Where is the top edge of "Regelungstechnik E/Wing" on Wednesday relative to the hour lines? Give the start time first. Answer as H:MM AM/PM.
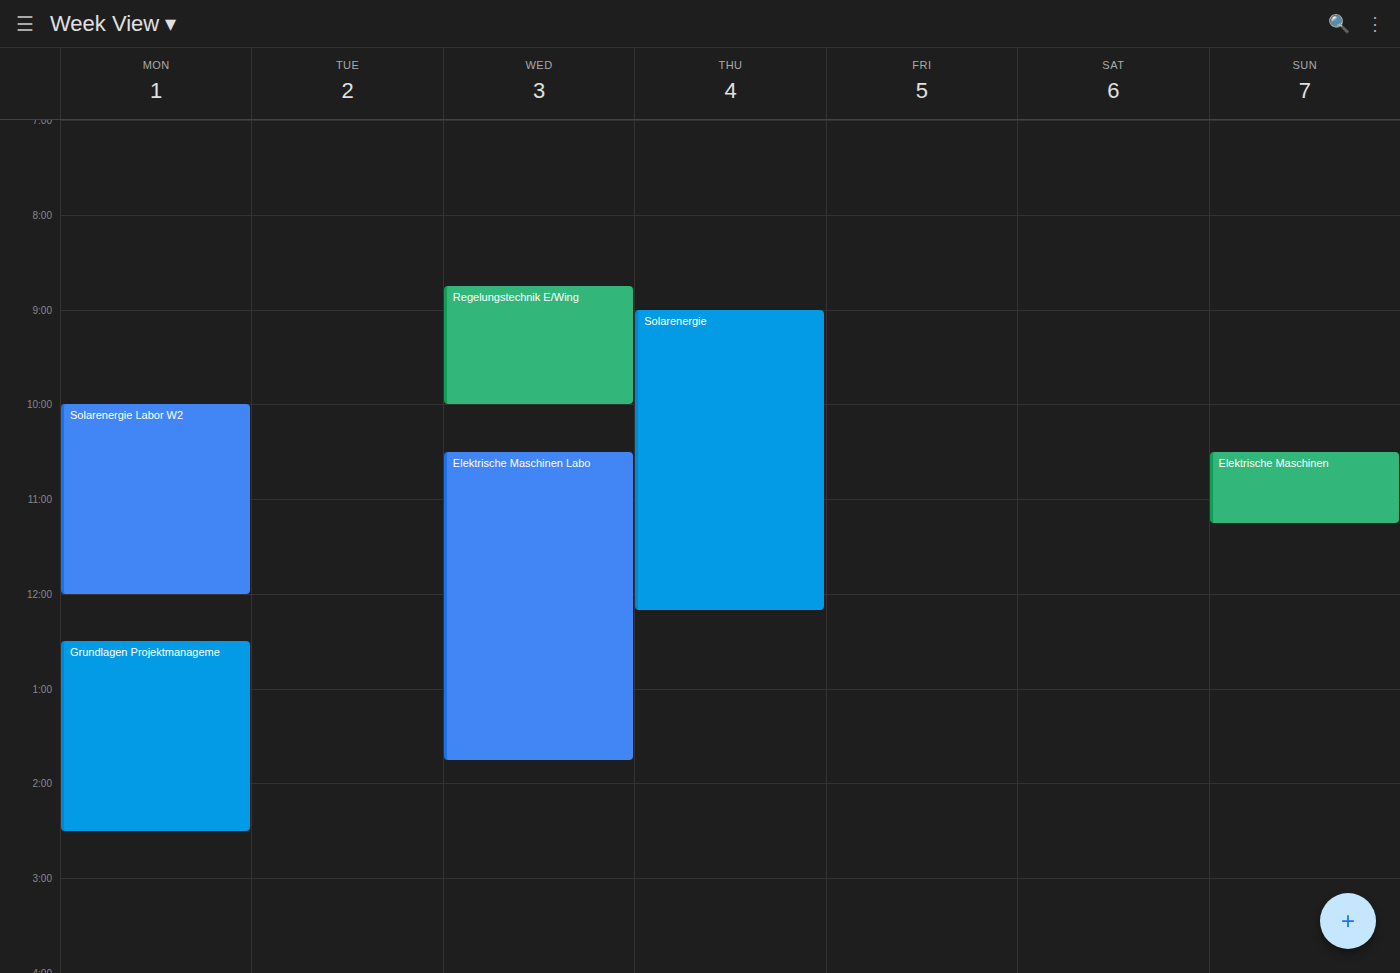
8:45 AM -- neither: three quarters of the way from the 8 AM line to the 9 AM line.